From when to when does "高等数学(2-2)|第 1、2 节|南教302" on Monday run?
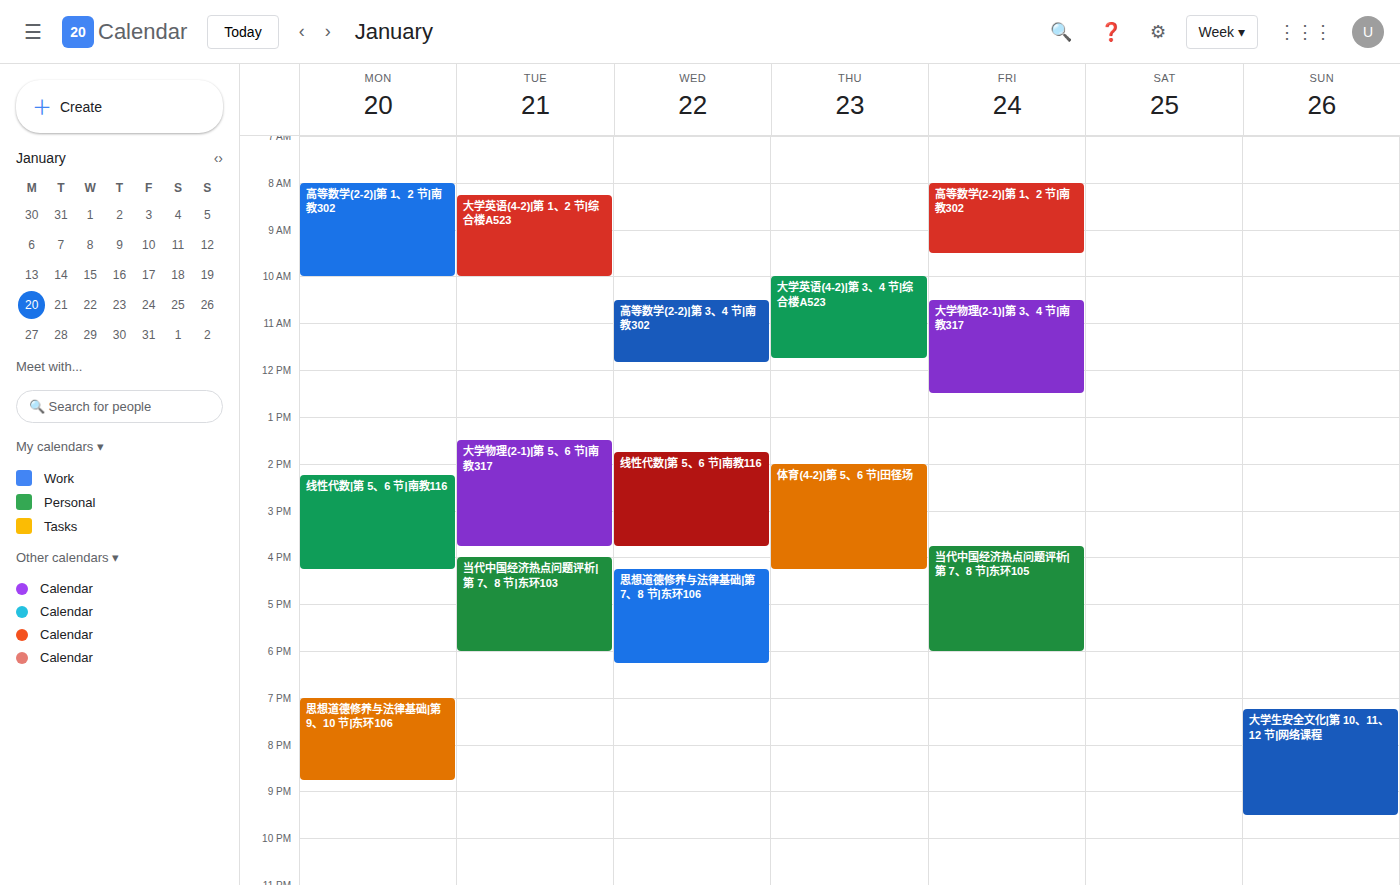
8:00 AM to 10:00 AM